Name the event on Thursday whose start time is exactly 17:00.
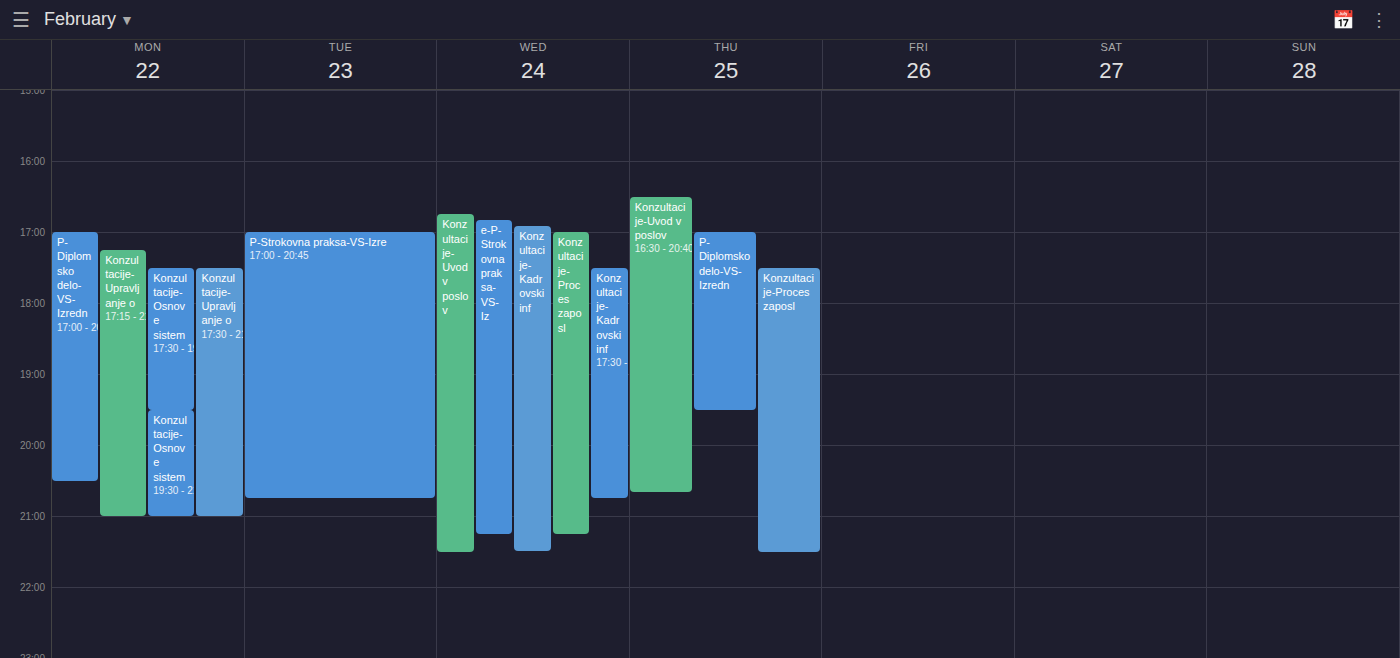
"P-Diplomsko delo-VS-Izredn"